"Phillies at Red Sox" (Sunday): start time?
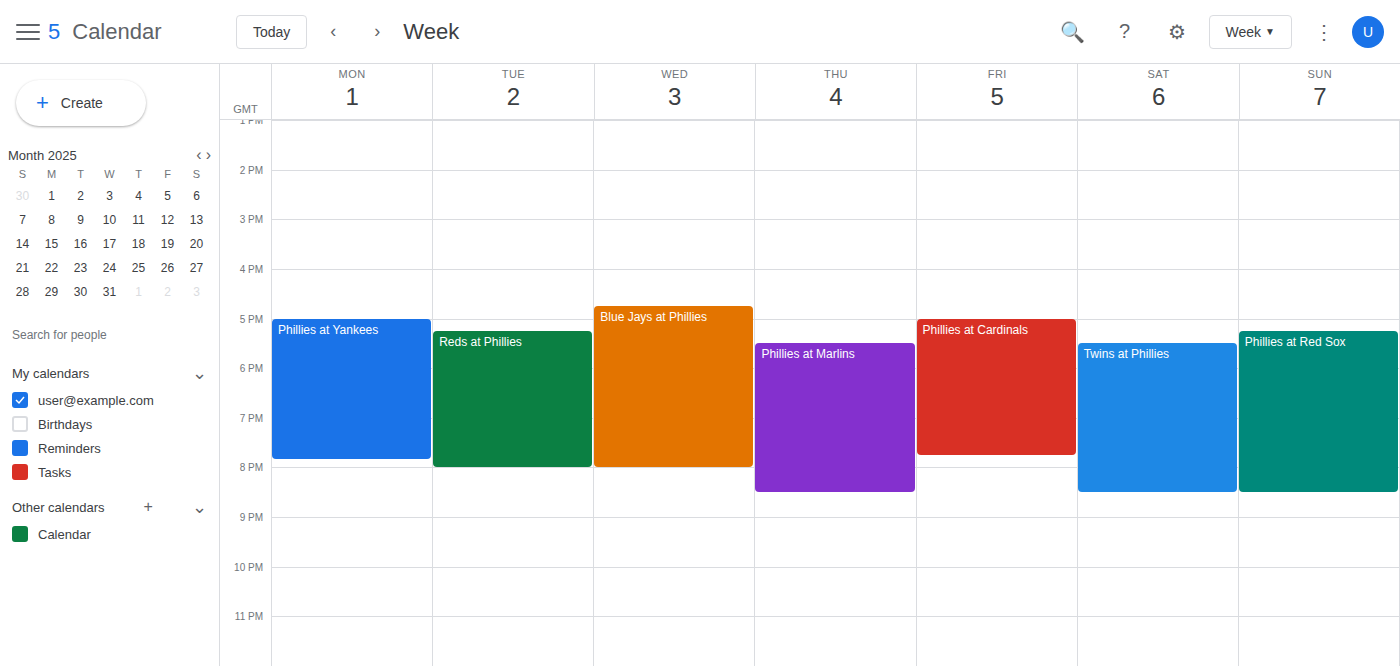
5:15 PM